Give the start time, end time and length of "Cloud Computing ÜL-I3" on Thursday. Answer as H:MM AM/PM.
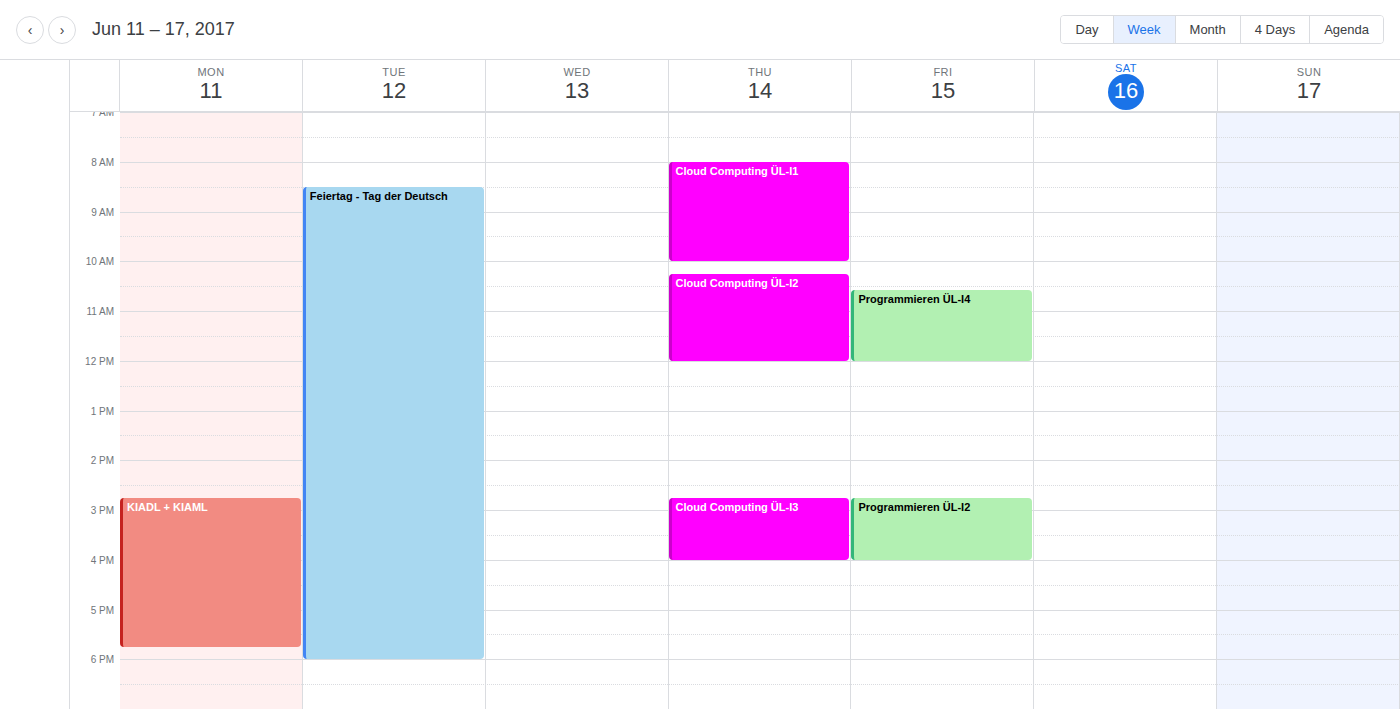
2:45 PM to 4:00 PM, 1 hour 15 minutes